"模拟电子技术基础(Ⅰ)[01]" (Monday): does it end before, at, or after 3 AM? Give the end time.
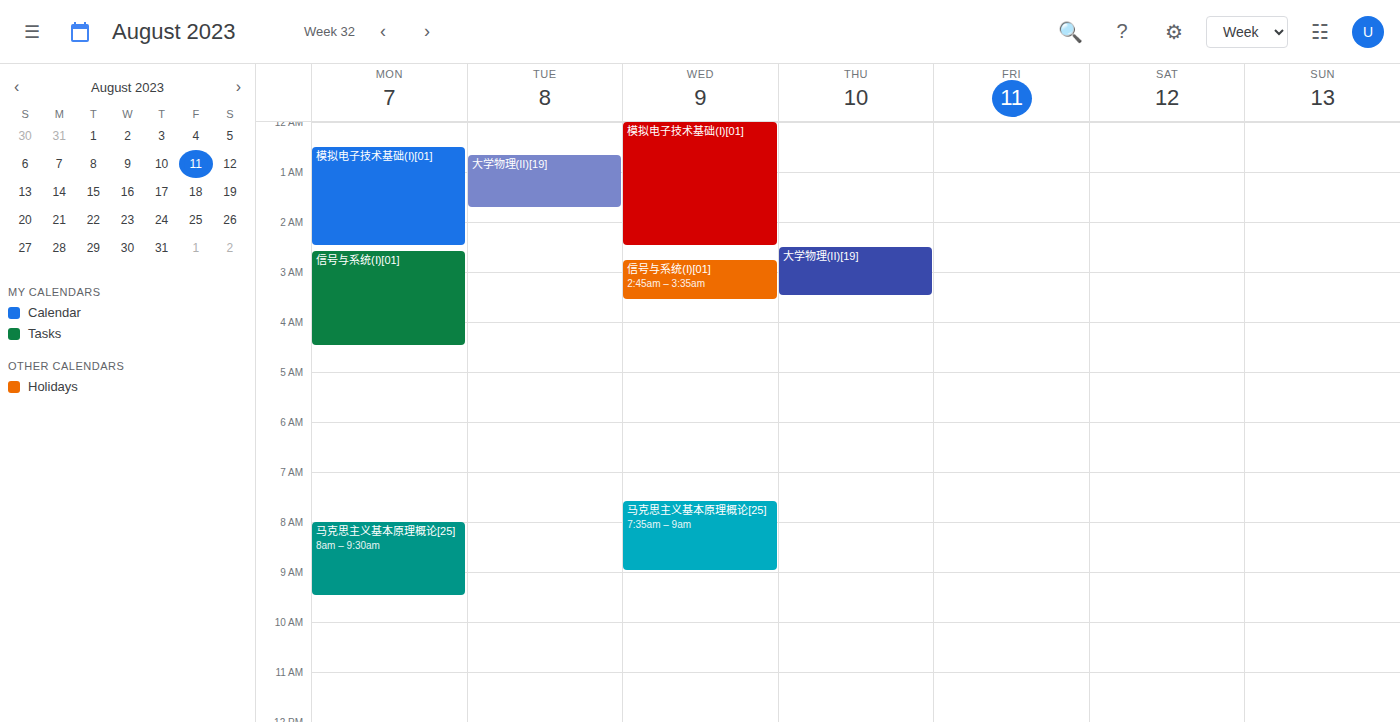
2:30 AM -- before 3 AM, 30 minutes above the 3 AM line.